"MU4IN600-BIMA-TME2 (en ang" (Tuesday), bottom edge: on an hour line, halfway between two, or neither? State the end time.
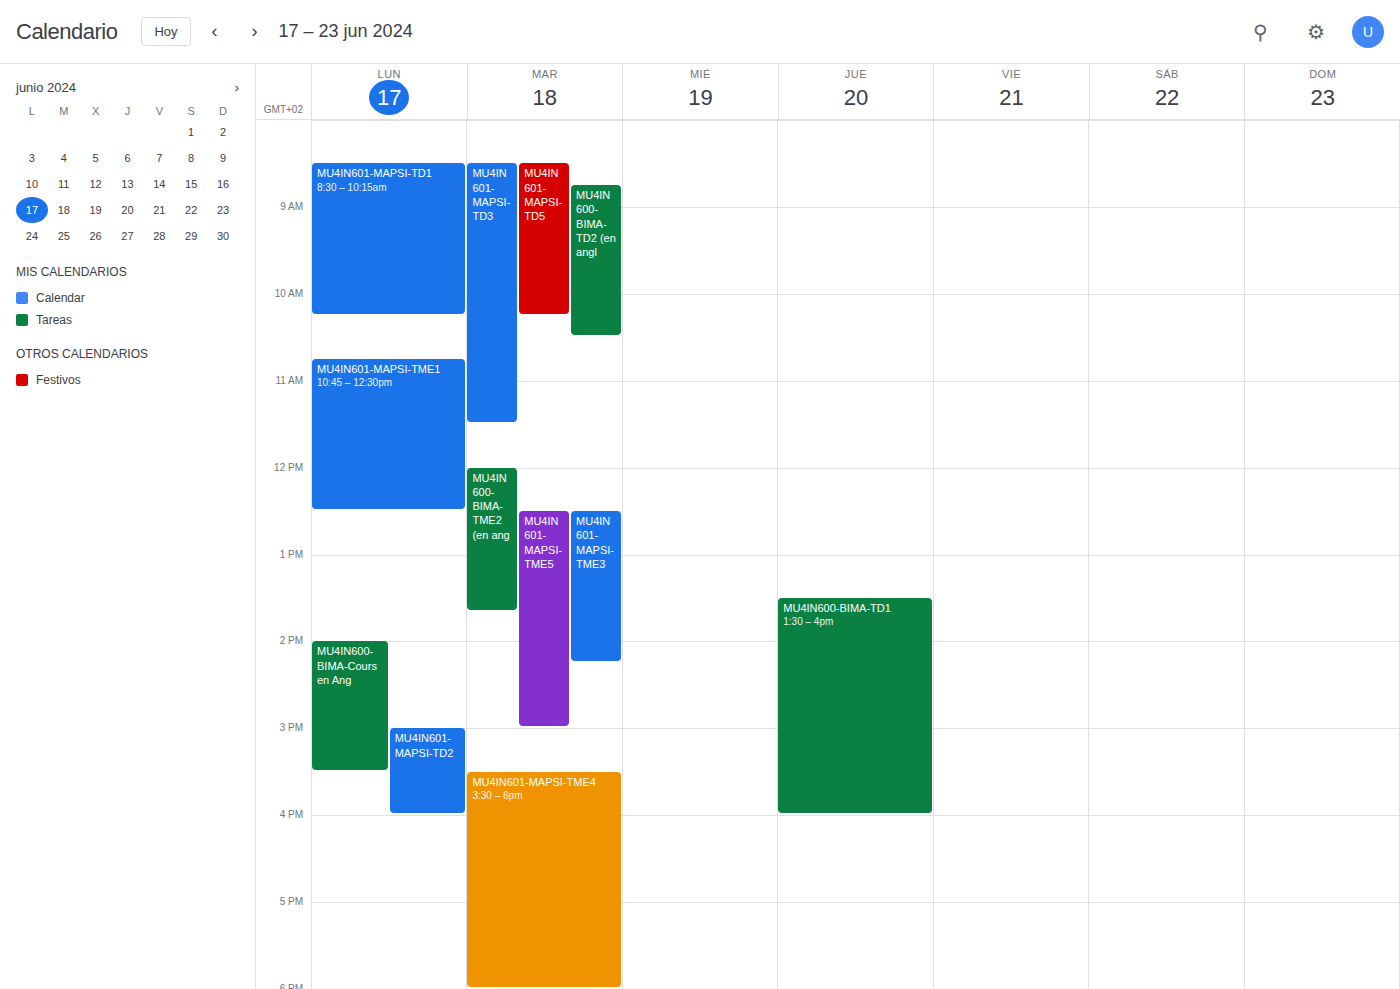
1:40 PM -- neither: 40 minutes below the 1 PM line and 20 minutes above the 2 PM line.